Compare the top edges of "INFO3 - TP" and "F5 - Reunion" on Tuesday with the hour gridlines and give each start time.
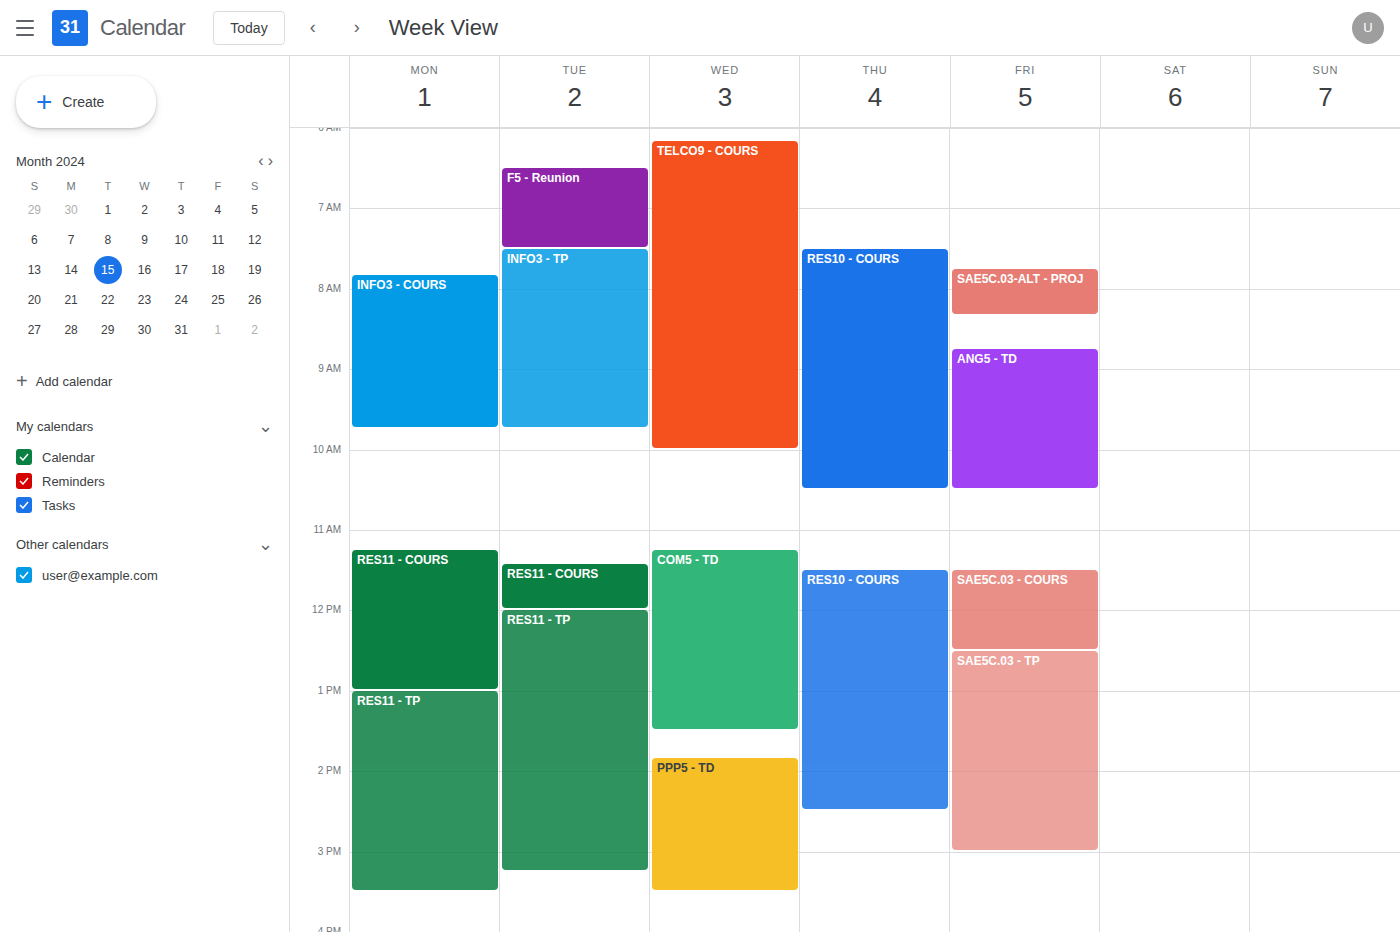
"INFO3 - TP": 7:30 AM, halfway between the 7 AM and 8 AM lines. "F5 - Reunion": 6:30 AM, halfway between the 6 AM and 7 AM lines.